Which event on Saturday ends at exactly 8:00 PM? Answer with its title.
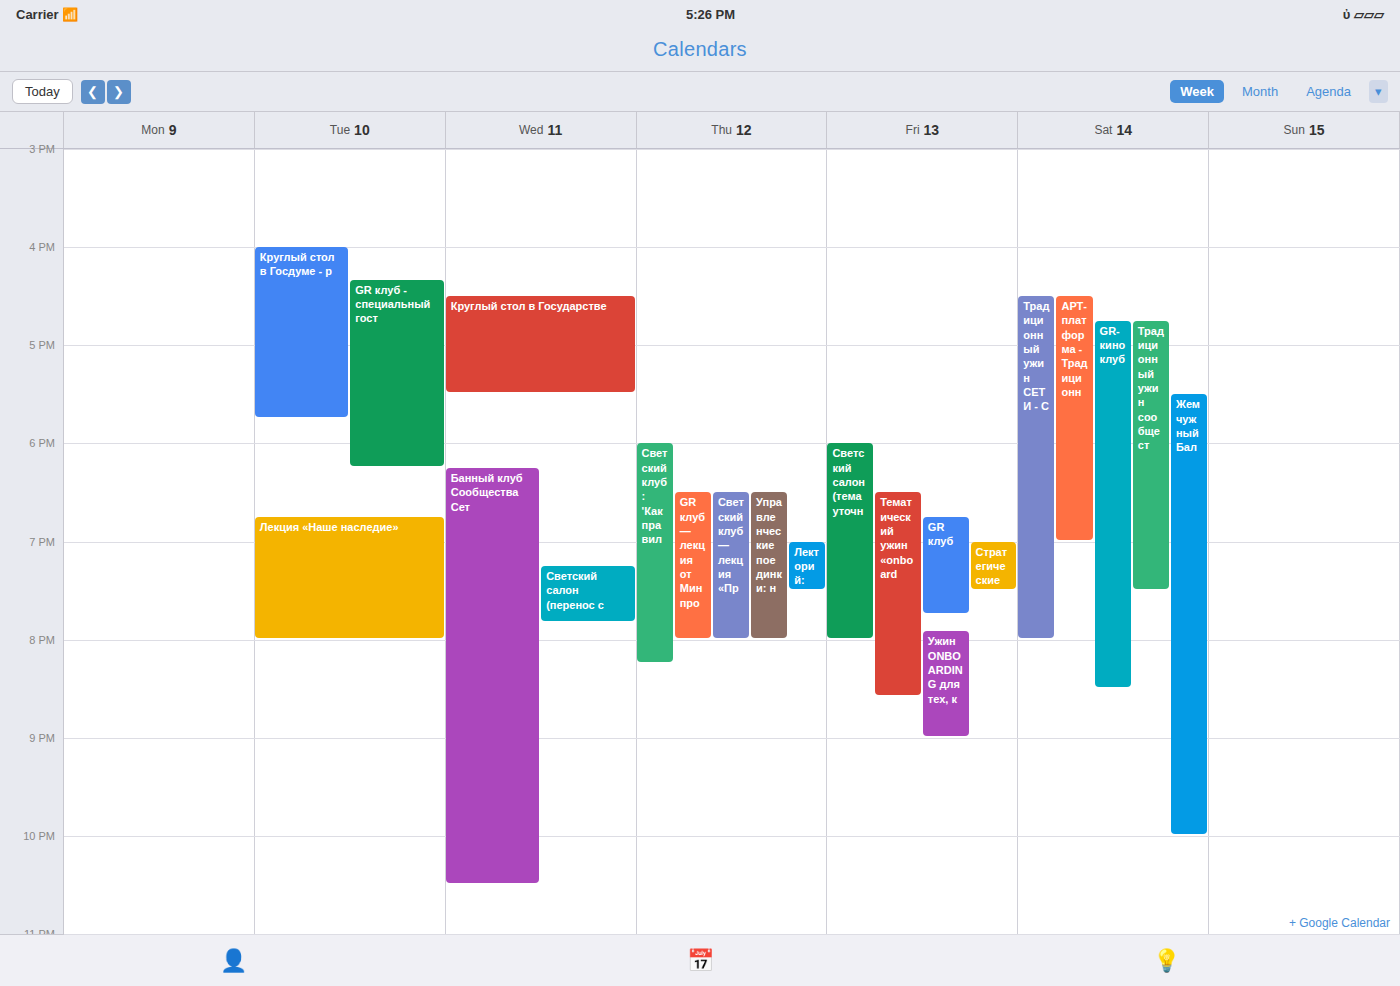
"Традиционный ужин СЕТИ - С"